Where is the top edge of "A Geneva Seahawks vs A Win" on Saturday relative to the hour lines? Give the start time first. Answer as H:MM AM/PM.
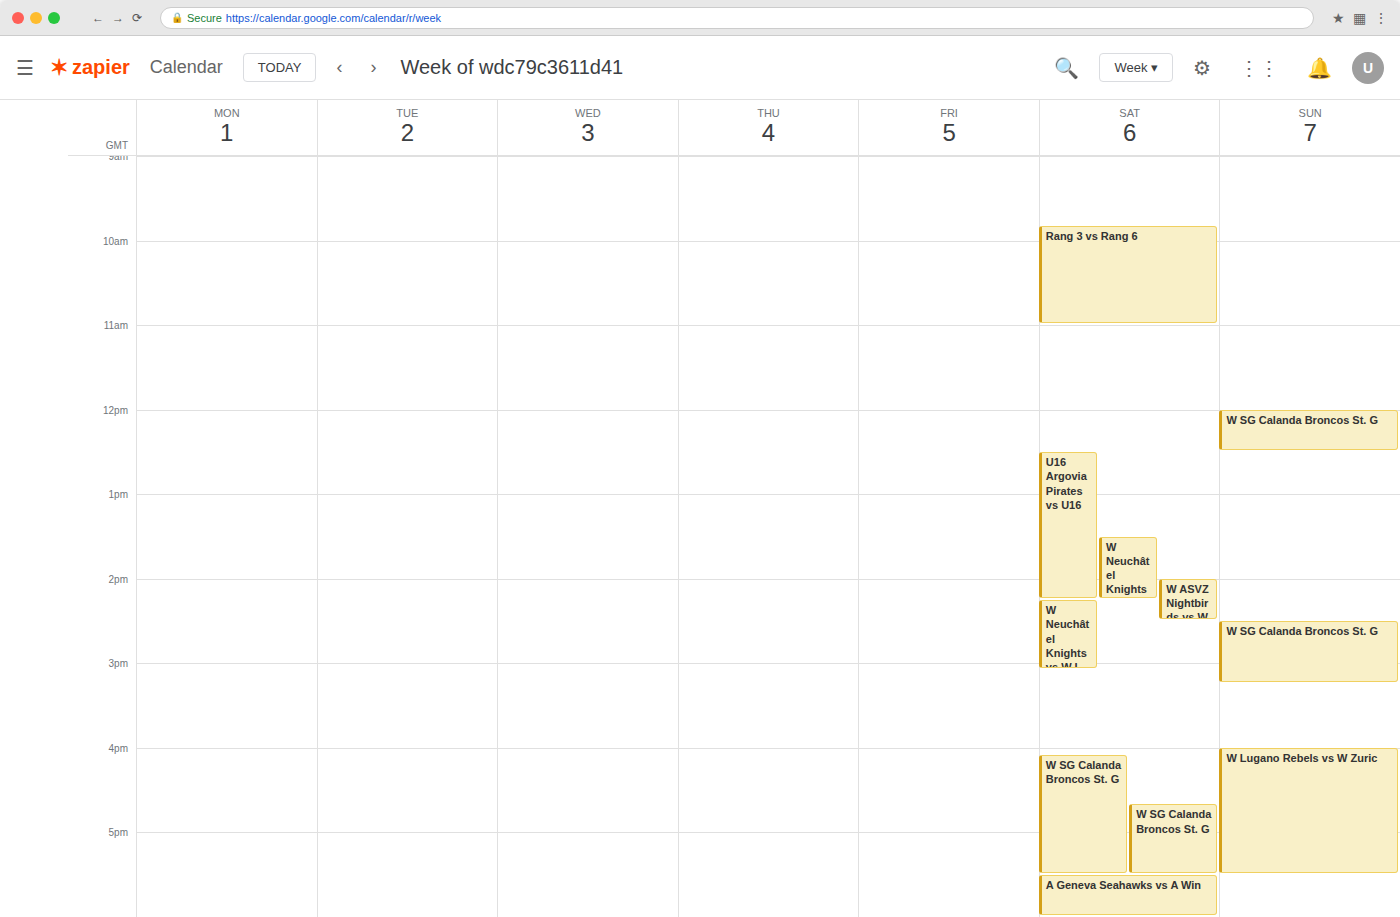
5:30 PM -- halfway between the 5 PM and 6 PM lines.